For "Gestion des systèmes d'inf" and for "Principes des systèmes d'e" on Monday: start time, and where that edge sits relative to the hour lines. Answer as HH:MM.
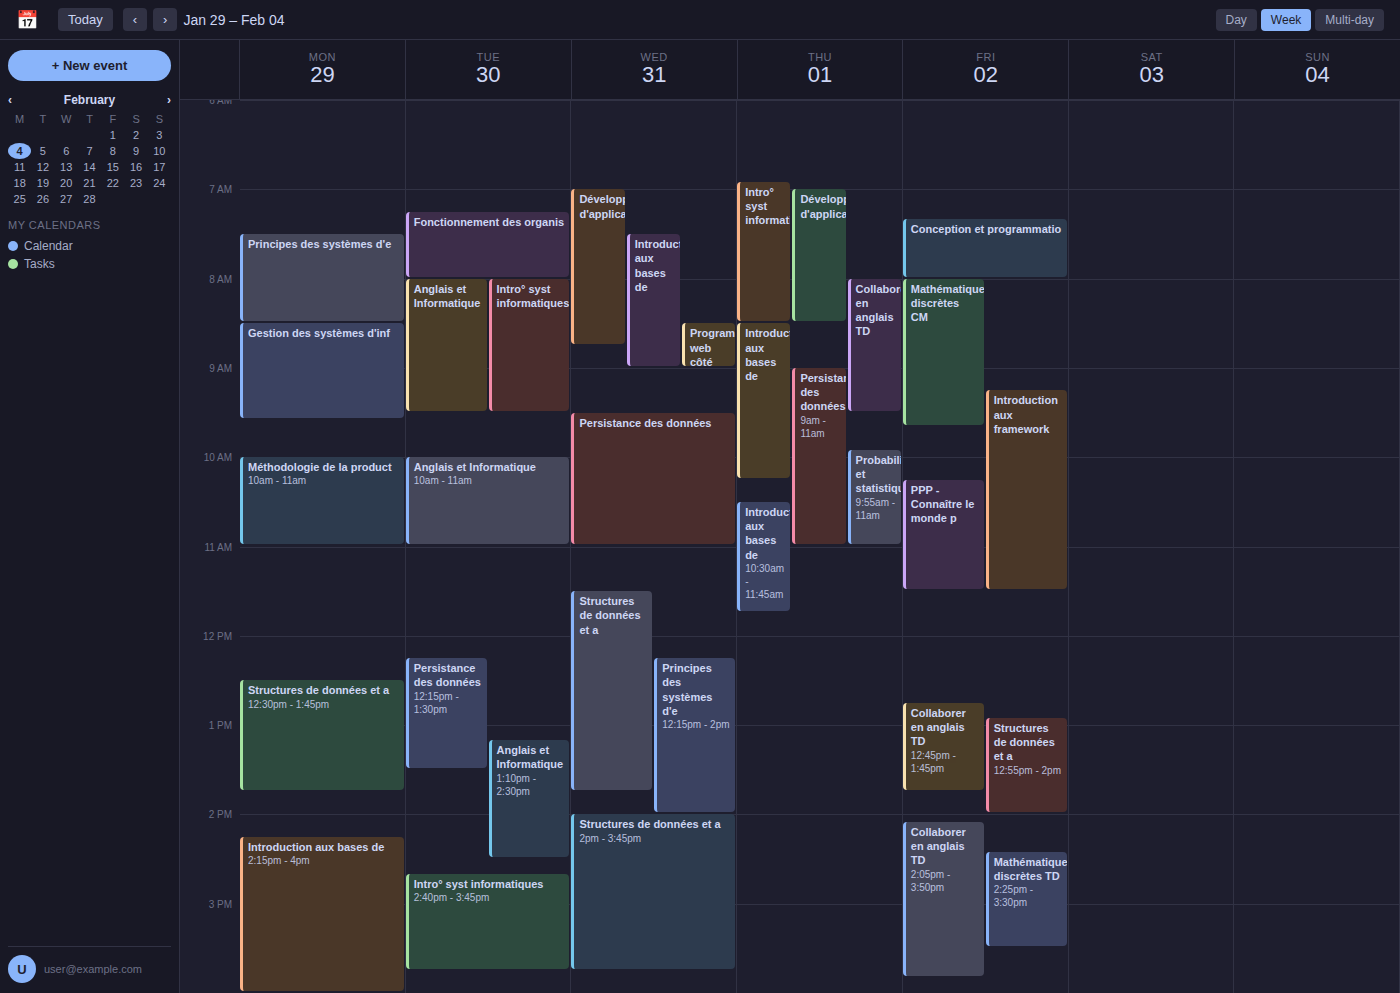
"Gestion des systèmes d'inf": 08:30, halfway between the 08:00 and 09:00 lines. "Principes des systèmes d'e": 07:30, halfway between the 07:00 and 08:00 lines.